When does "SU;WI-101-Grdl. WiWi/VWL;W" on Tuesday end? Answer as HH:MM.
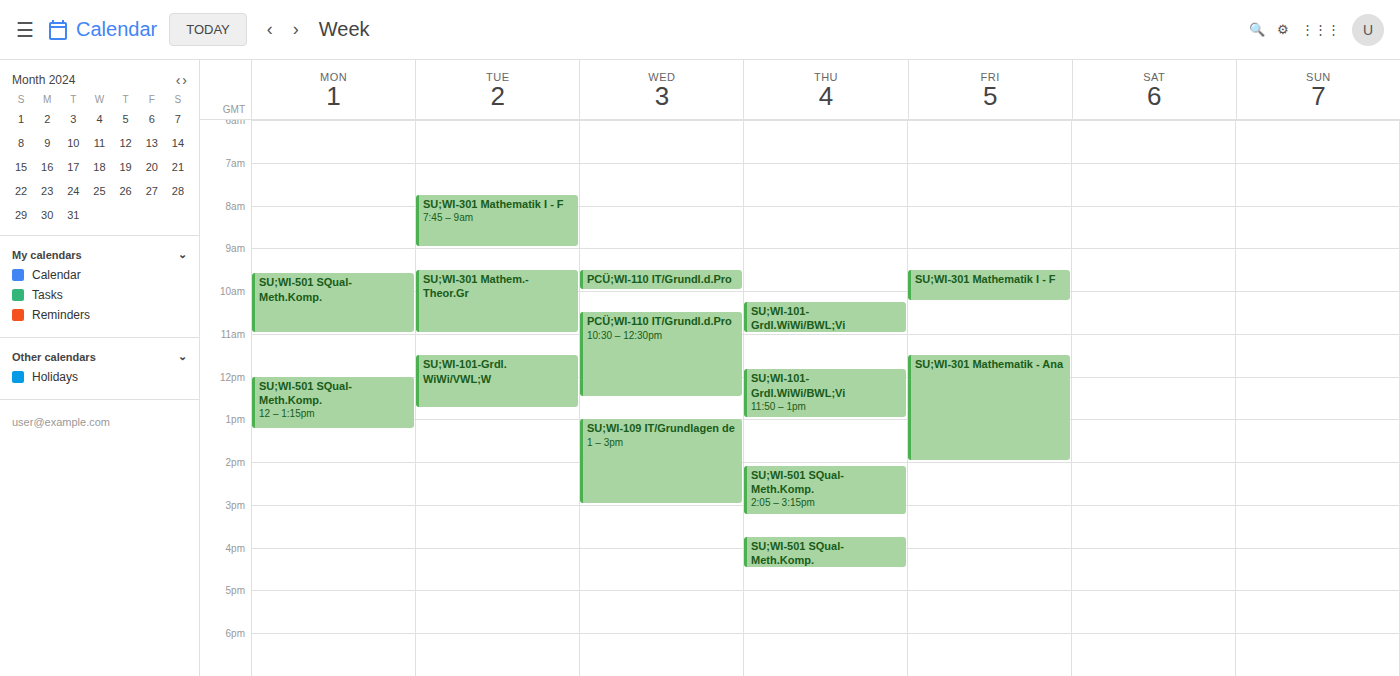
12:45